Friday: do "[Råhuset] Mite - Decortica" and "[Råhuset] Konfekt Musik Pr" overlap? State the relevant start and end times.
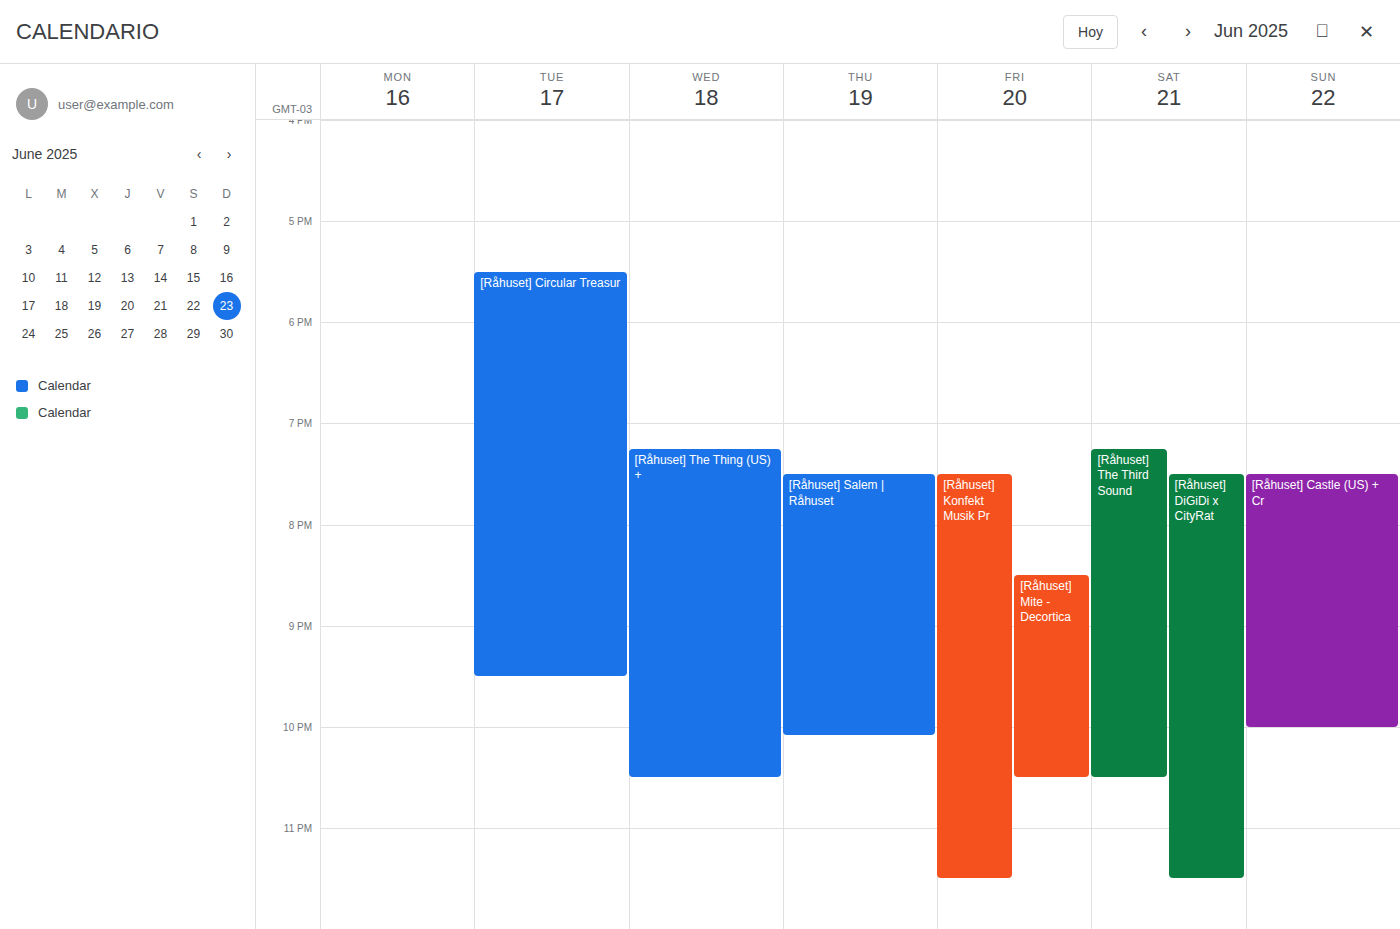
"[Råhuset] Mite - Decortica" runs 20:30 to 22:30, inside "[Råhuset] Konfekt Musik Pr" -- they overlap.